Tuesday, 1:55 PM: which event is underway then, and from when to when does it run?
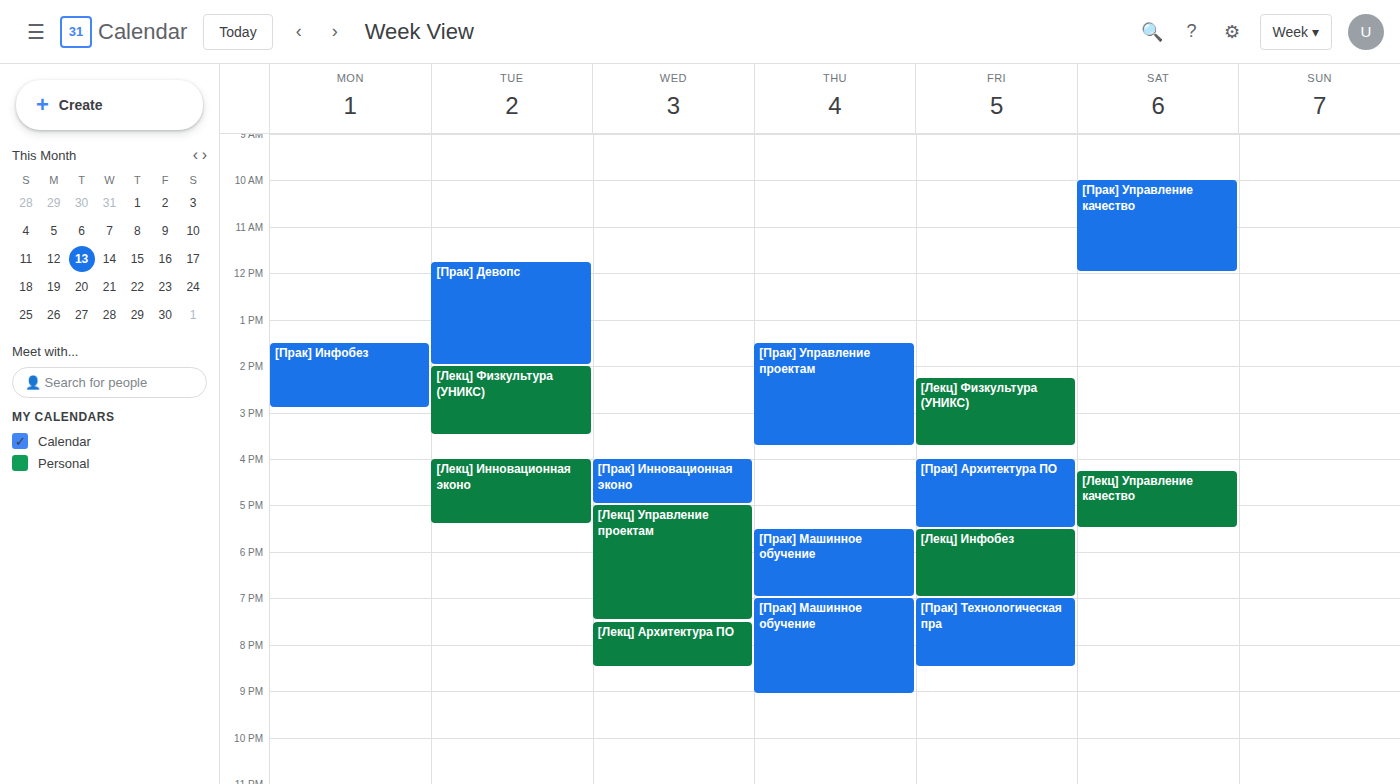
"[Прак] Девопс", 11:45 AM to 2:00 PM